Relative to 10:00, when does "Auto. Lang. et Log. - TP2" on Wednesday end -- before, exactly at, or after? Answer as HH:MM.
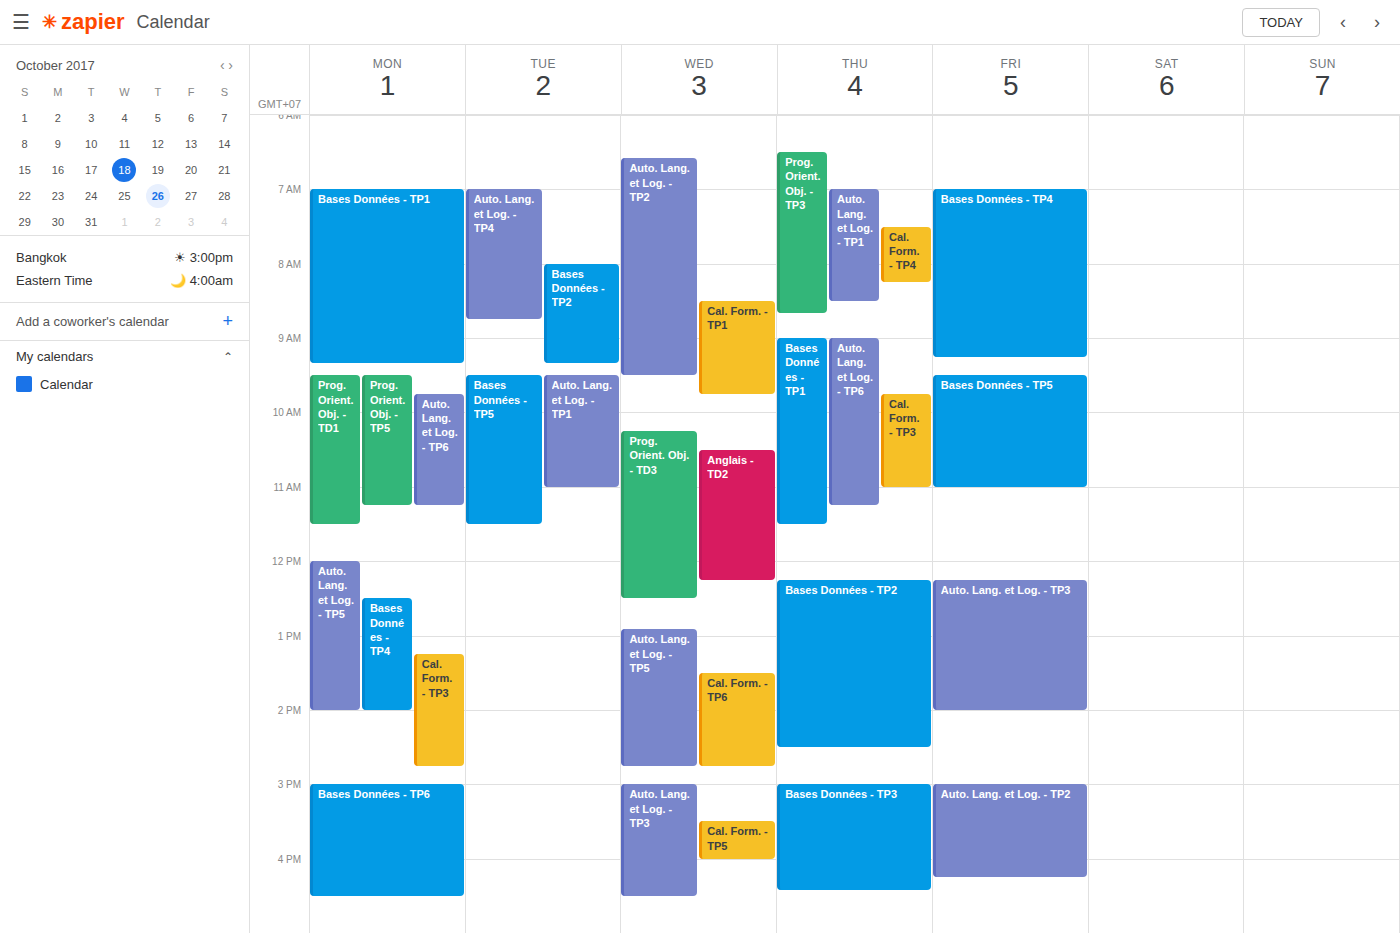
09:30 -- before 10:00, 30 minutes above the 10:00 line.